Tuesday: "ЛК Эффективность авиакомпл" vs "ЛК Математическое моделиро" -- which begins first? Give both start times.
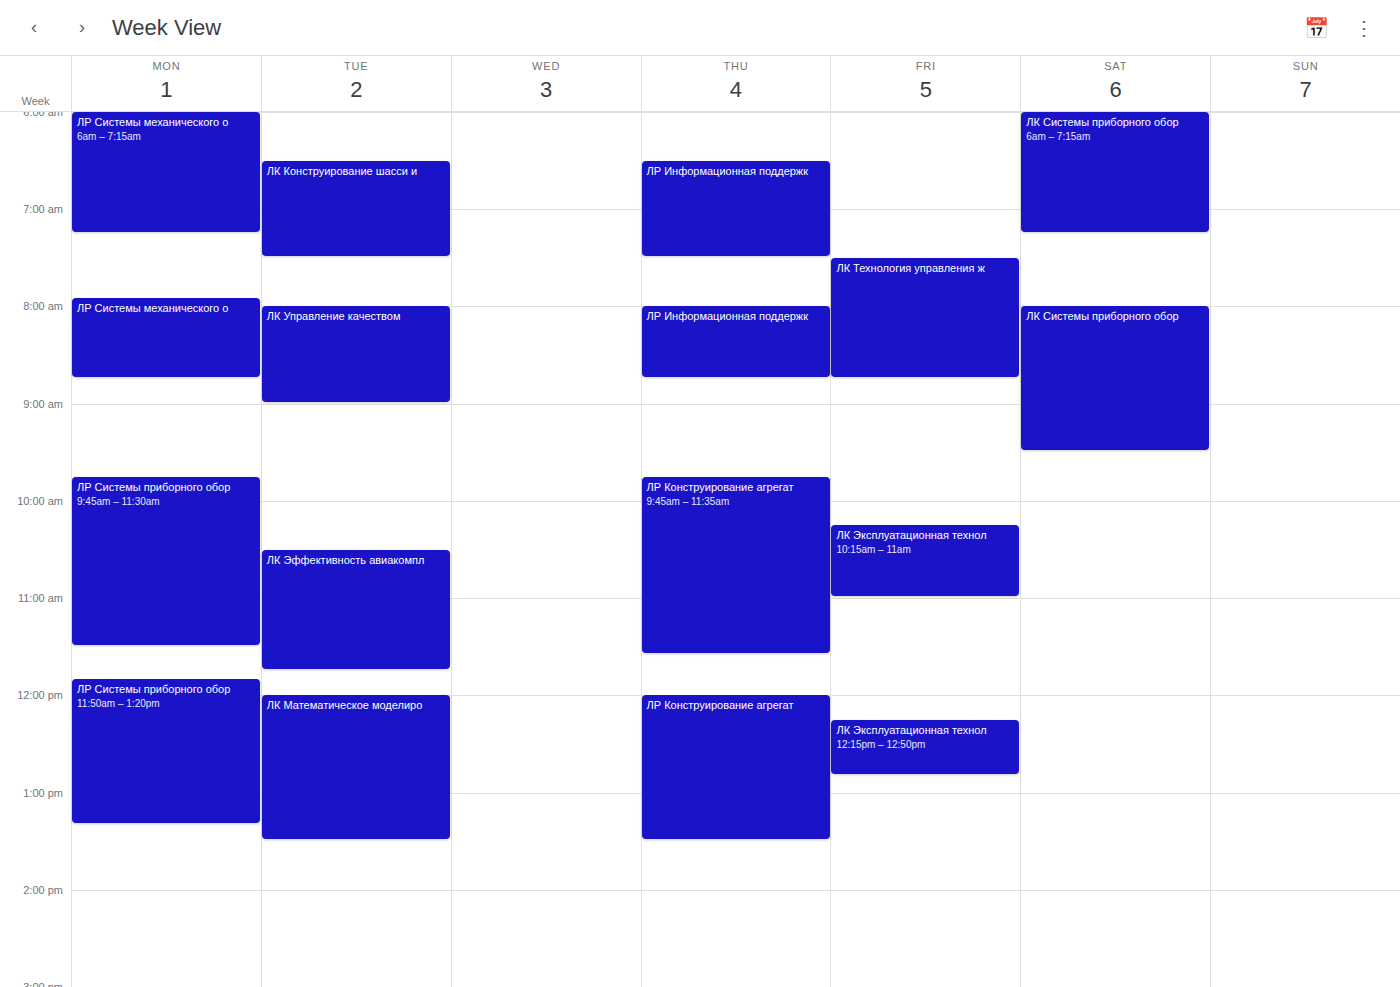
"ЛК Эффективность авиакомпл" 10:30 AM; "ЛК Математическое моделиро" 12:00 PM.